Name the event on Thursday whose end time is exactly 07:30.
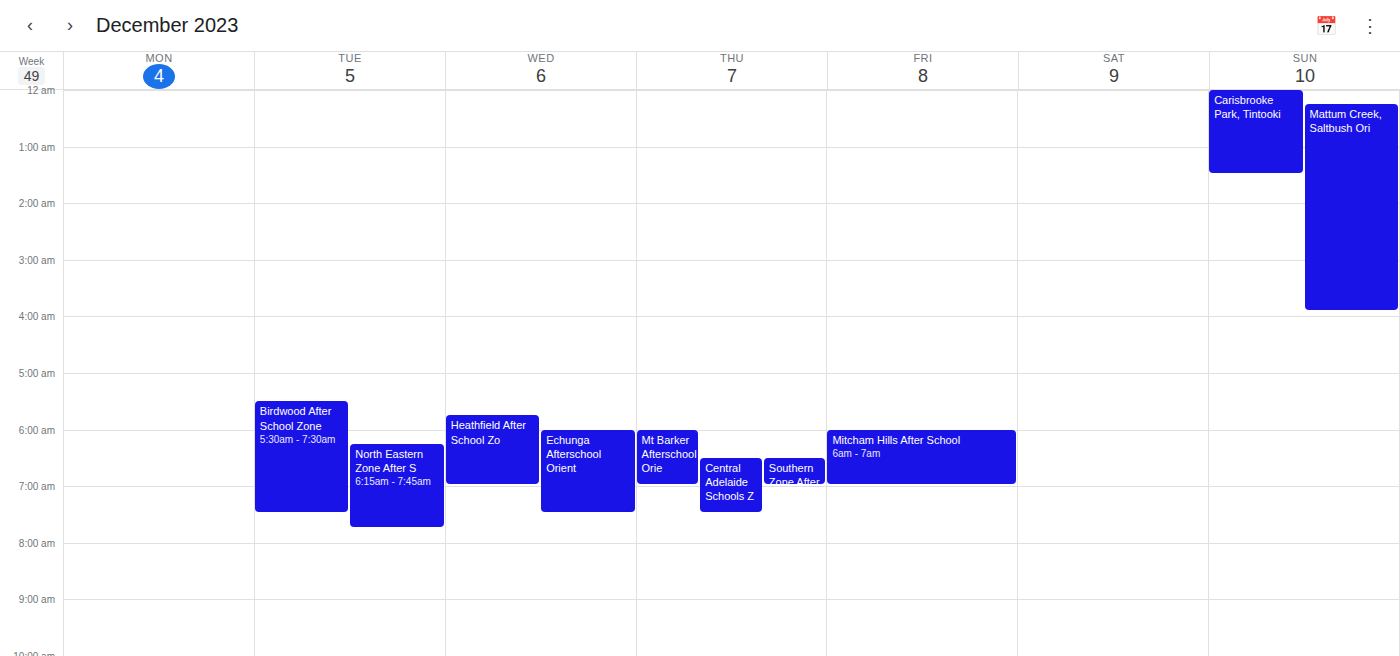
"Central Adelaide Schools Z"